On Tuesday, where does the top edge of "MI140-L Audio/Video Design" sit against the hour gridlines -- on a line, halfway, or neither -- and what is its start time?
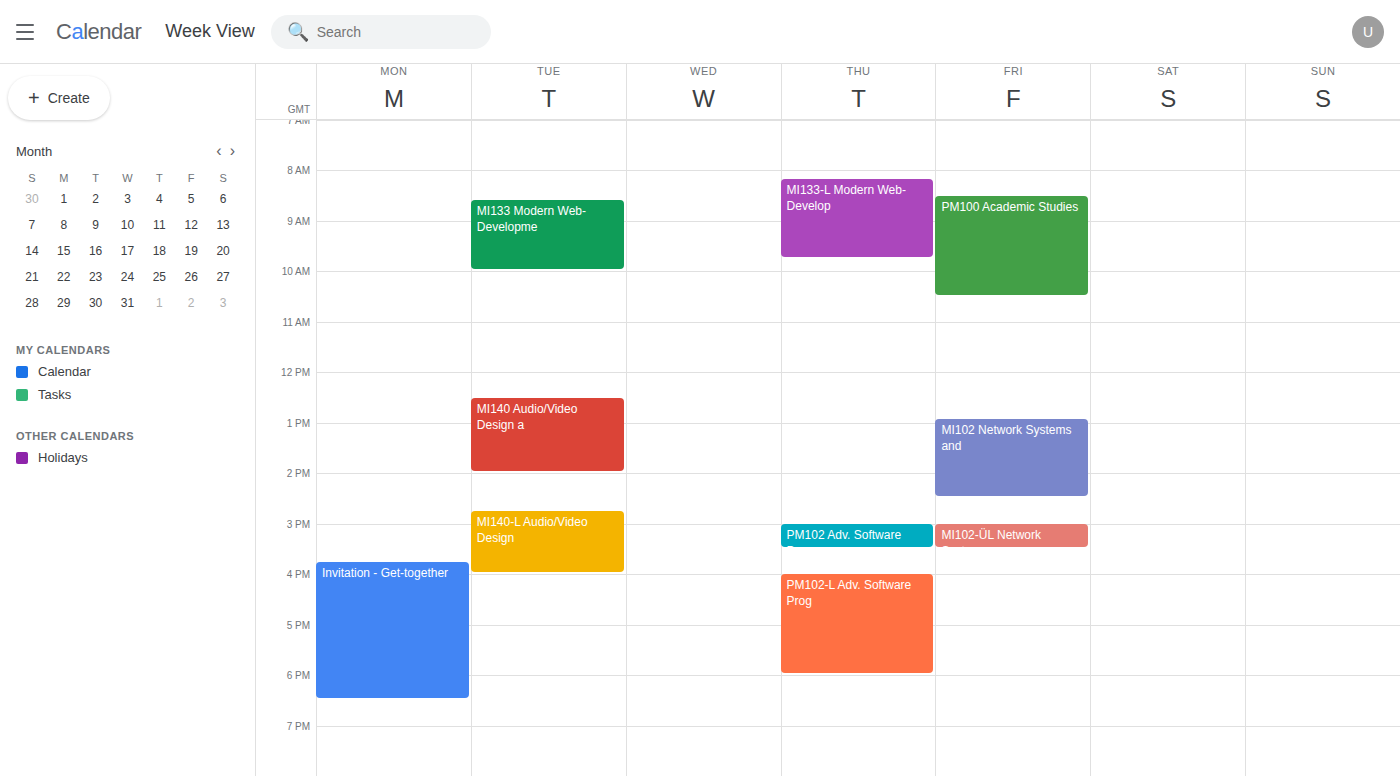
2:45 PM -- neither: three quarters of the way from the 2 PM line to the 3 PM line.